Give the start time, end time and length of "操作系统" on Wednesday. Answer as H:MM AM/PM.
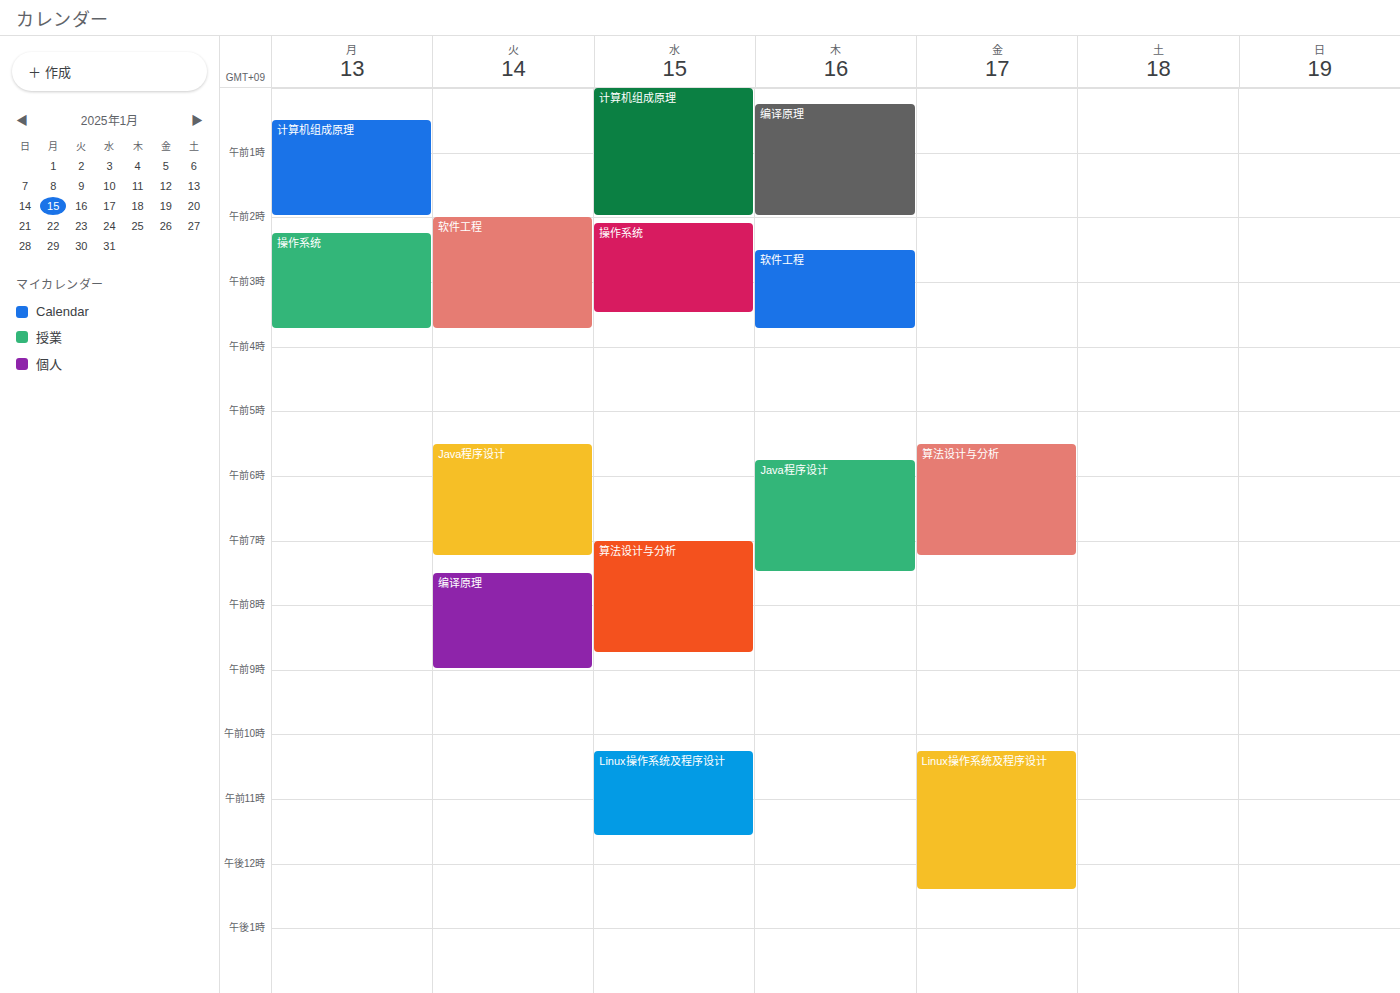
2:05 AM to 3:30 AM, 1 hour 25 minutes